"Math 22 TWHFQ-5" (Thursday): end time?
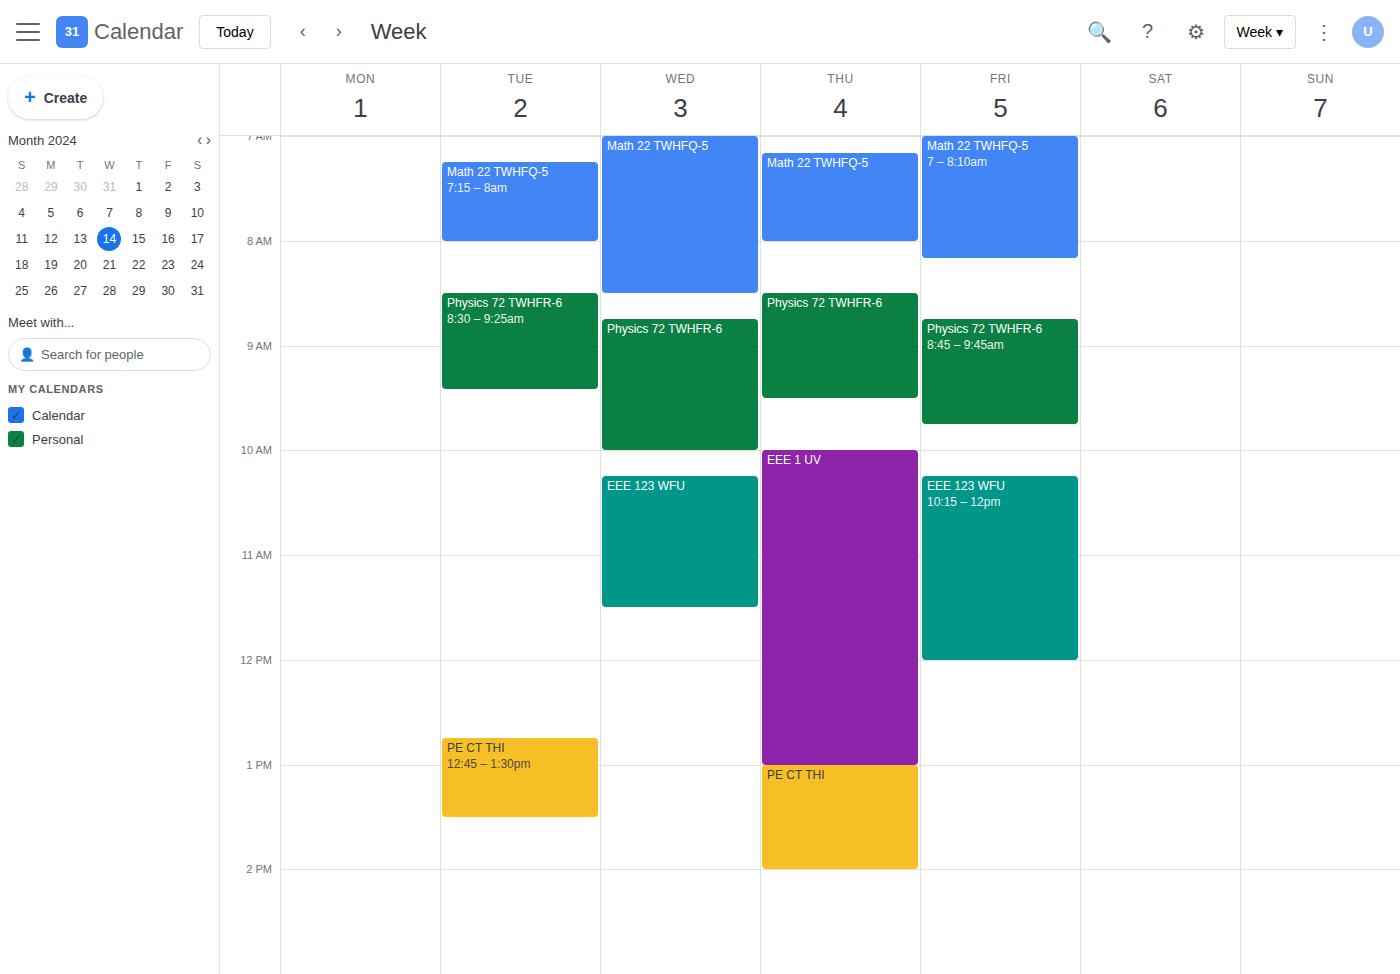
8:00 AM